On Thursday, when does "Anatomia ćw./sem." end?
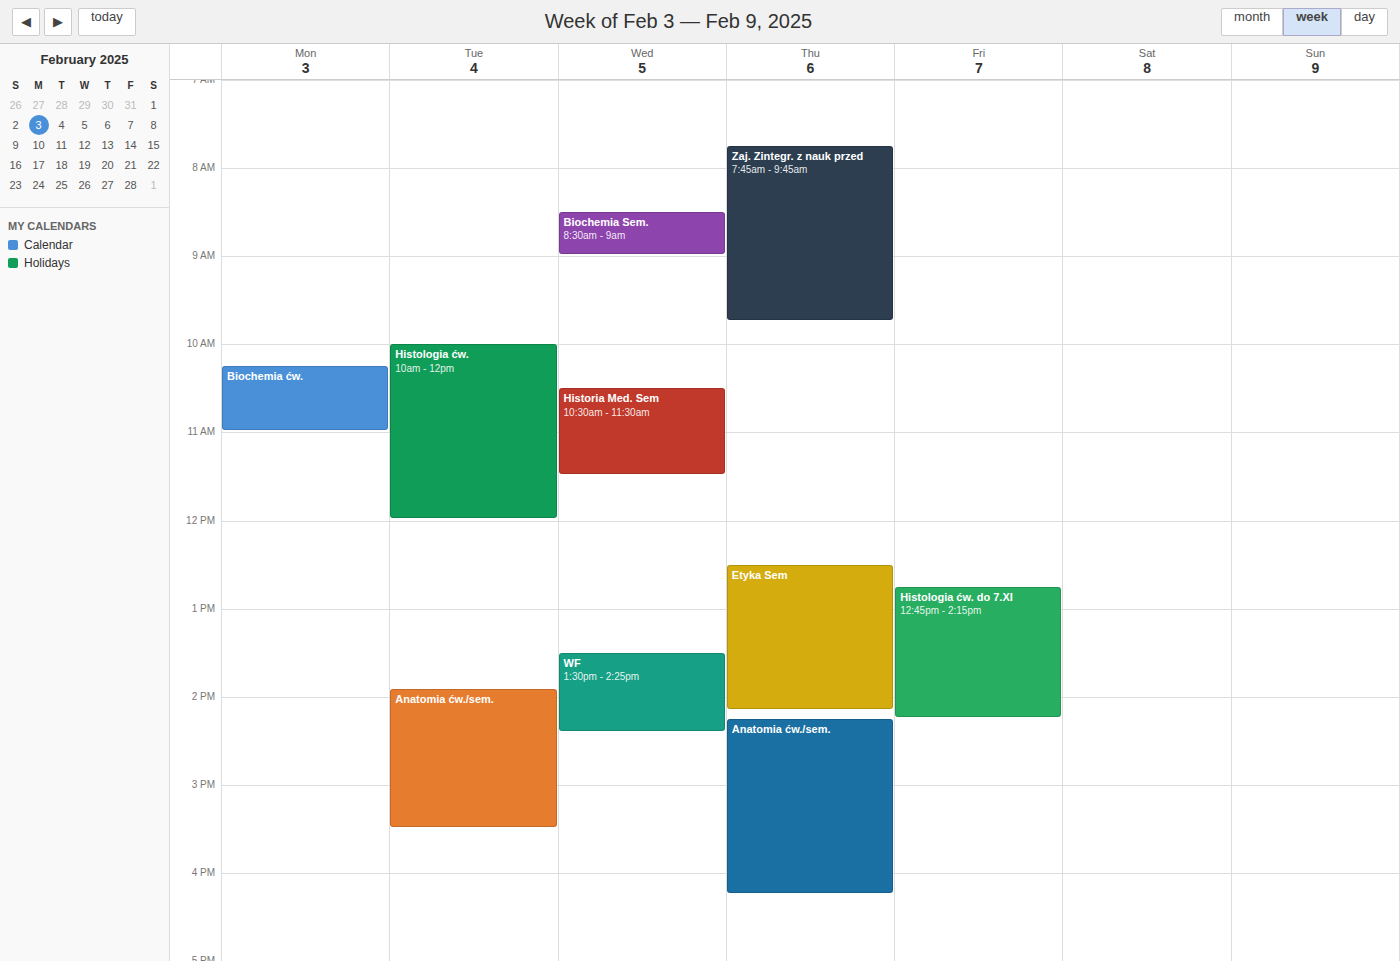
4:15 PM